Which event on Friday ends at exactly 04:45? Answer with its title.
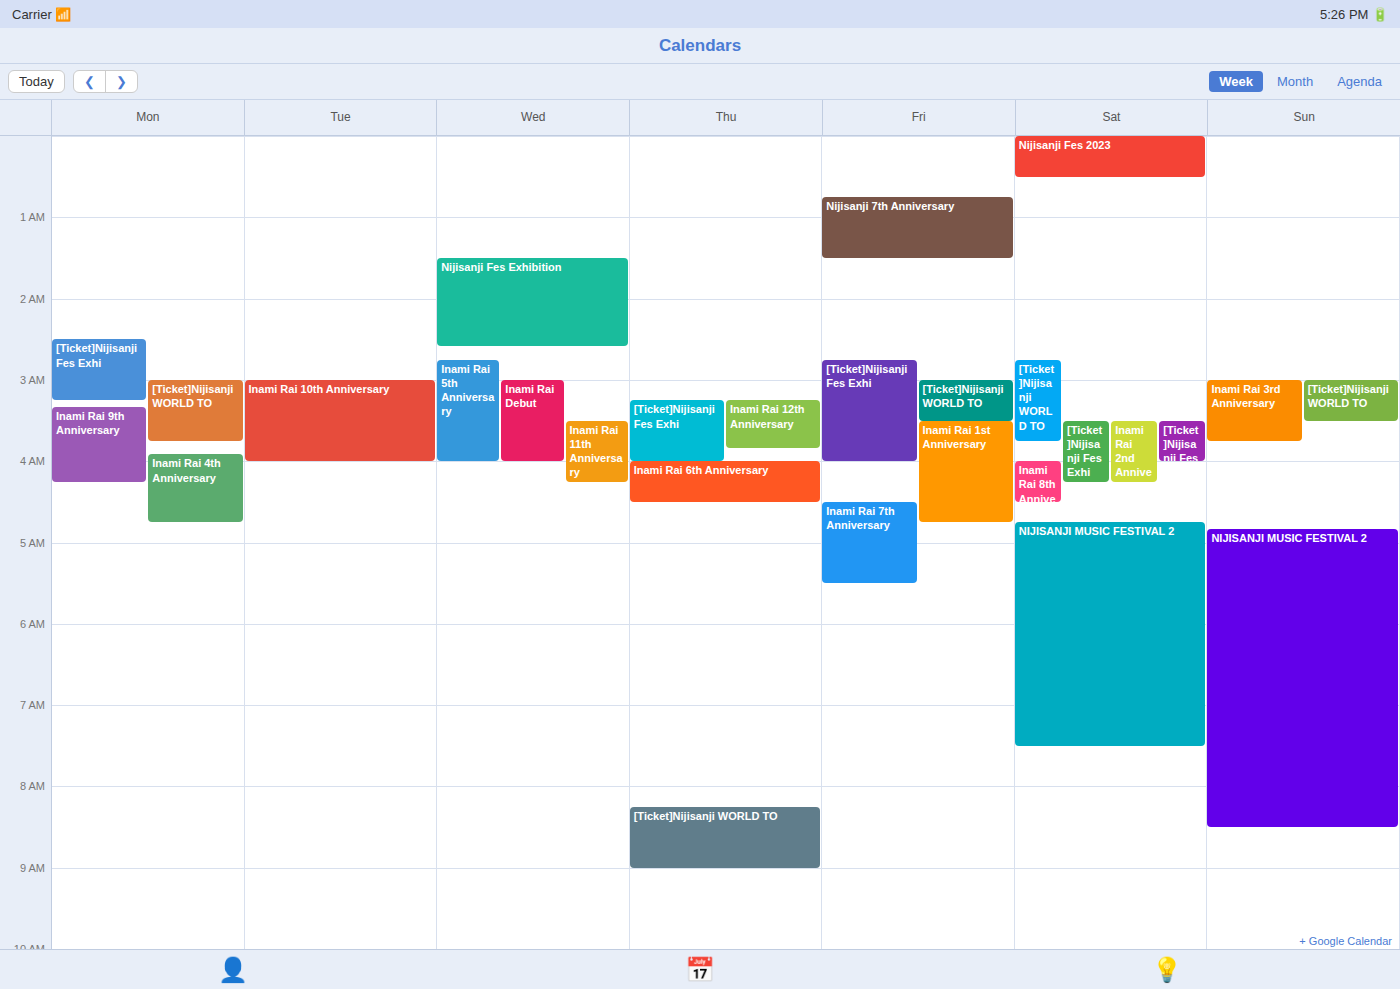
"Inami Rai 1st Anniversary"